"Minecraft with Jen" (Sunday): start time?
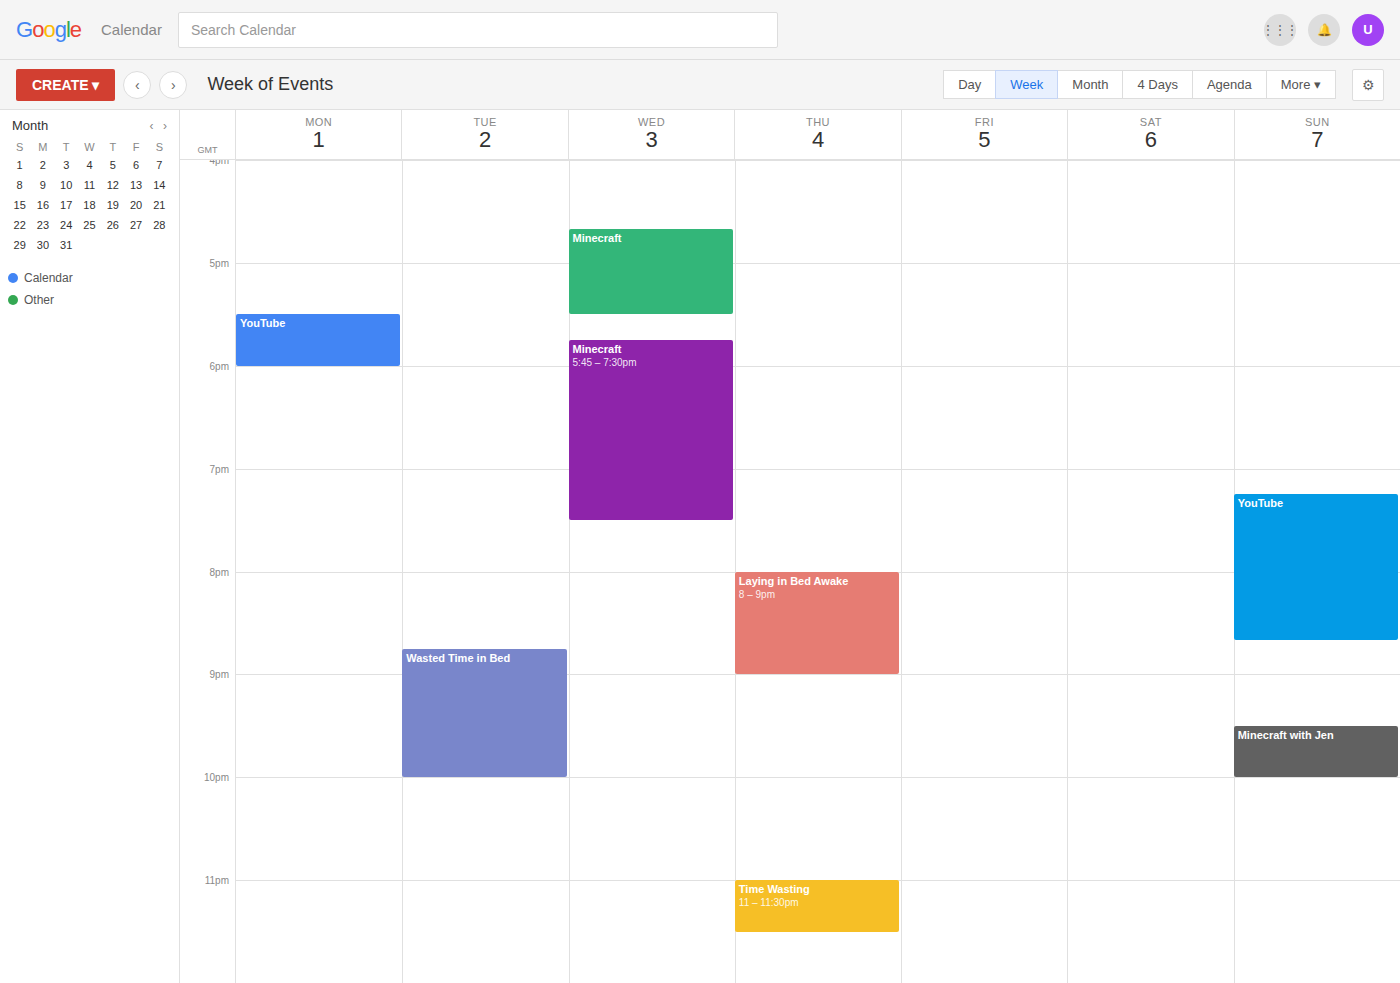
9:30 PM